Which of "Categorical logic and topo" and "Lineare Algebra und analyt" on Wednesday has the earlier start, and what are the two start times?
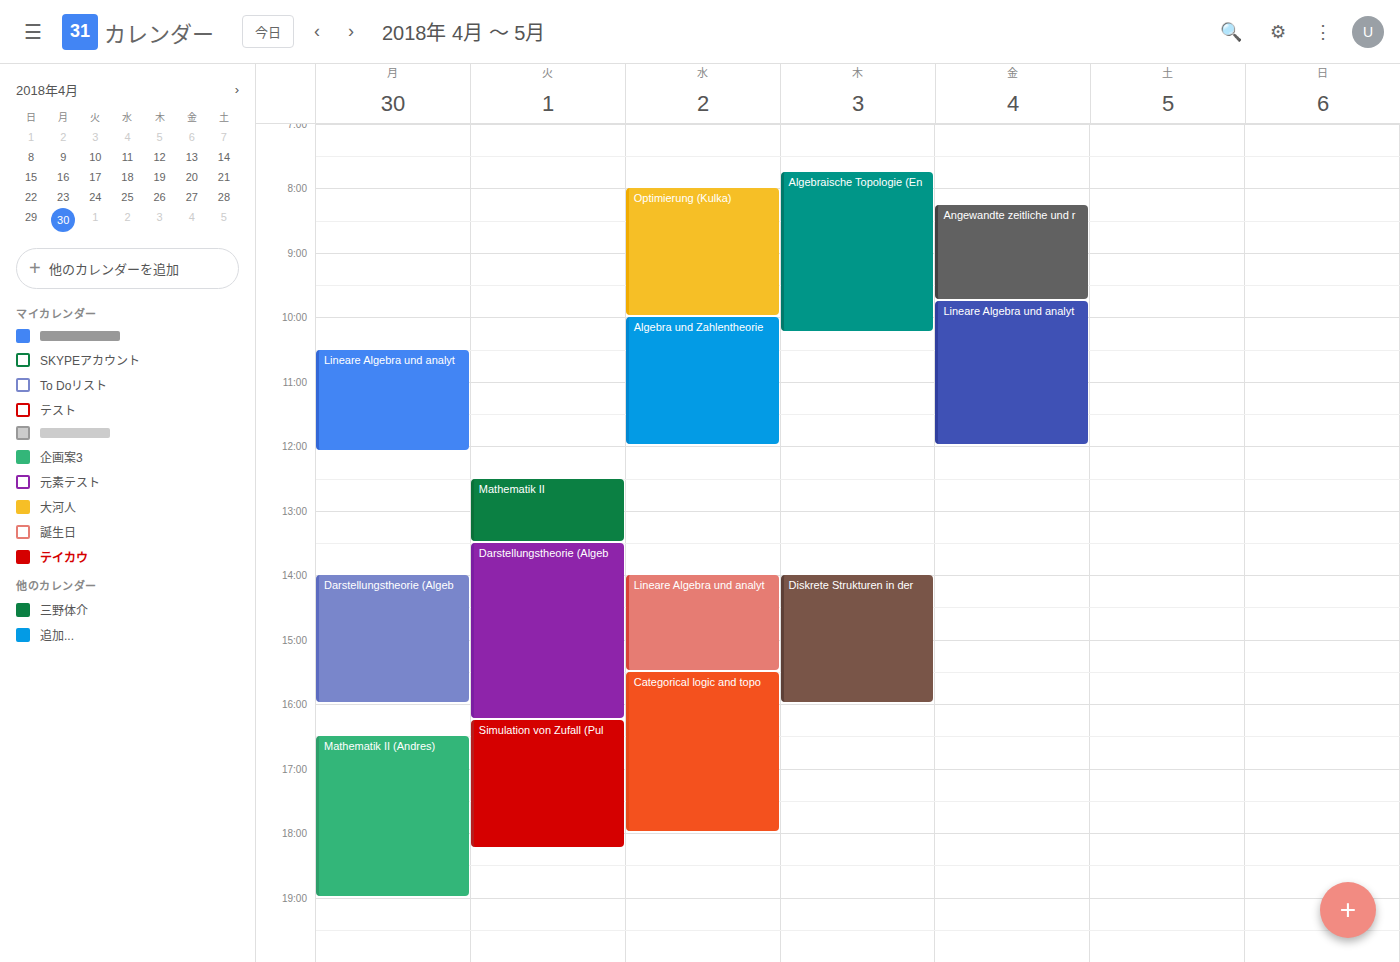
"Lineare Algebra und analyt" 2:00 PM; "Categorical logic and topo" 3:30 PM.